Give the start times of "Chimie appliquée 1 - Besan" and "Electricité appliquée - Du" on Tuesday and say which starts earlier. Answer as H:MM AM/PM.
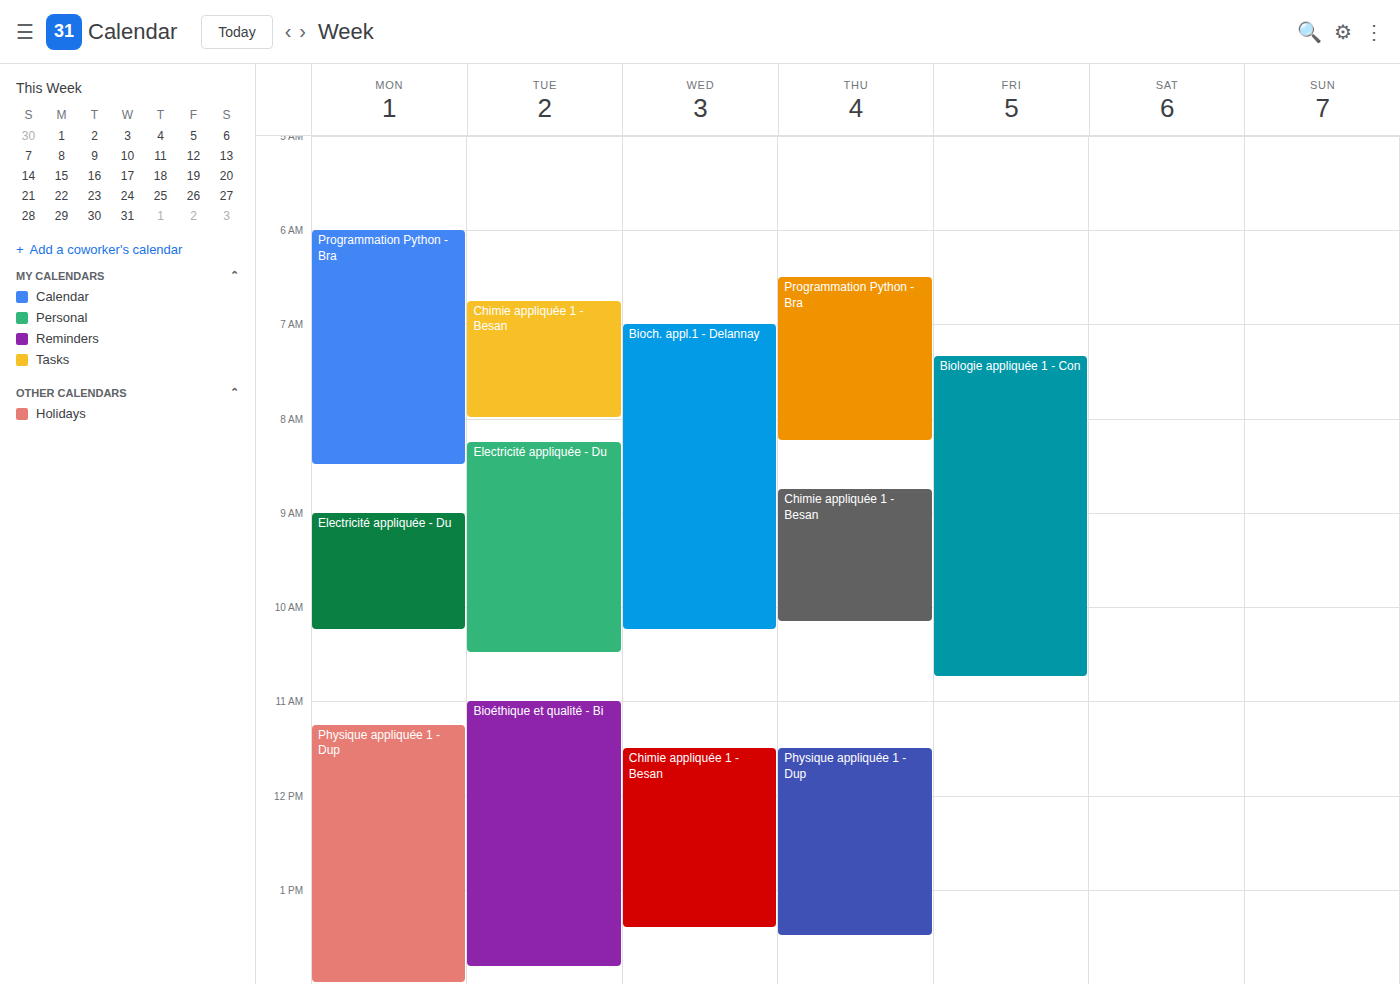
"Chimie appliquée 1 - Besan" 6:45 AM; "Electricité appliquée - Du" 8:15 AM.